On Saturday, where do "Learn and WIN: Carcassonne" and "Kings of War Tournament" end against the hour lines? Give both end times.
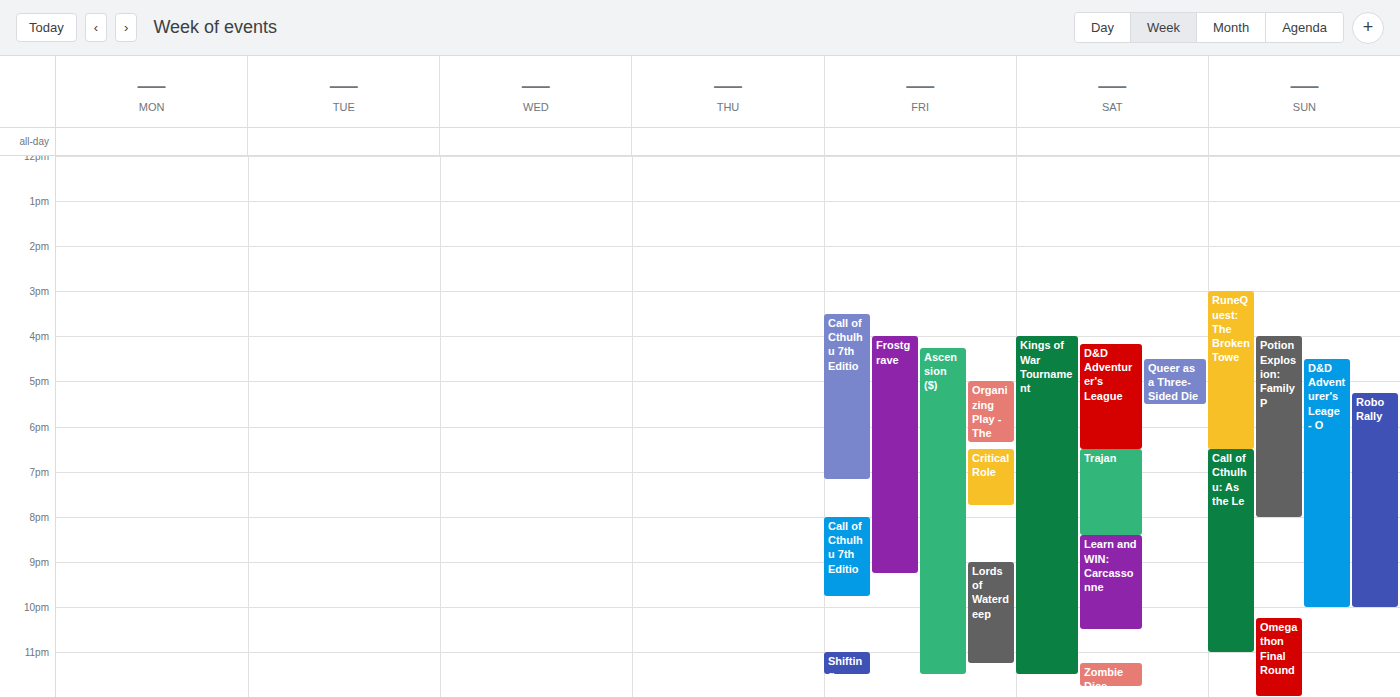
"Learn and WIN: Carcassonne": 10:30 PM, halfway between the 10 PM and 11 PM lines. "Kings of War Tournament": 11:30 PM, halfway between the 11 PM and 12 AM lines.